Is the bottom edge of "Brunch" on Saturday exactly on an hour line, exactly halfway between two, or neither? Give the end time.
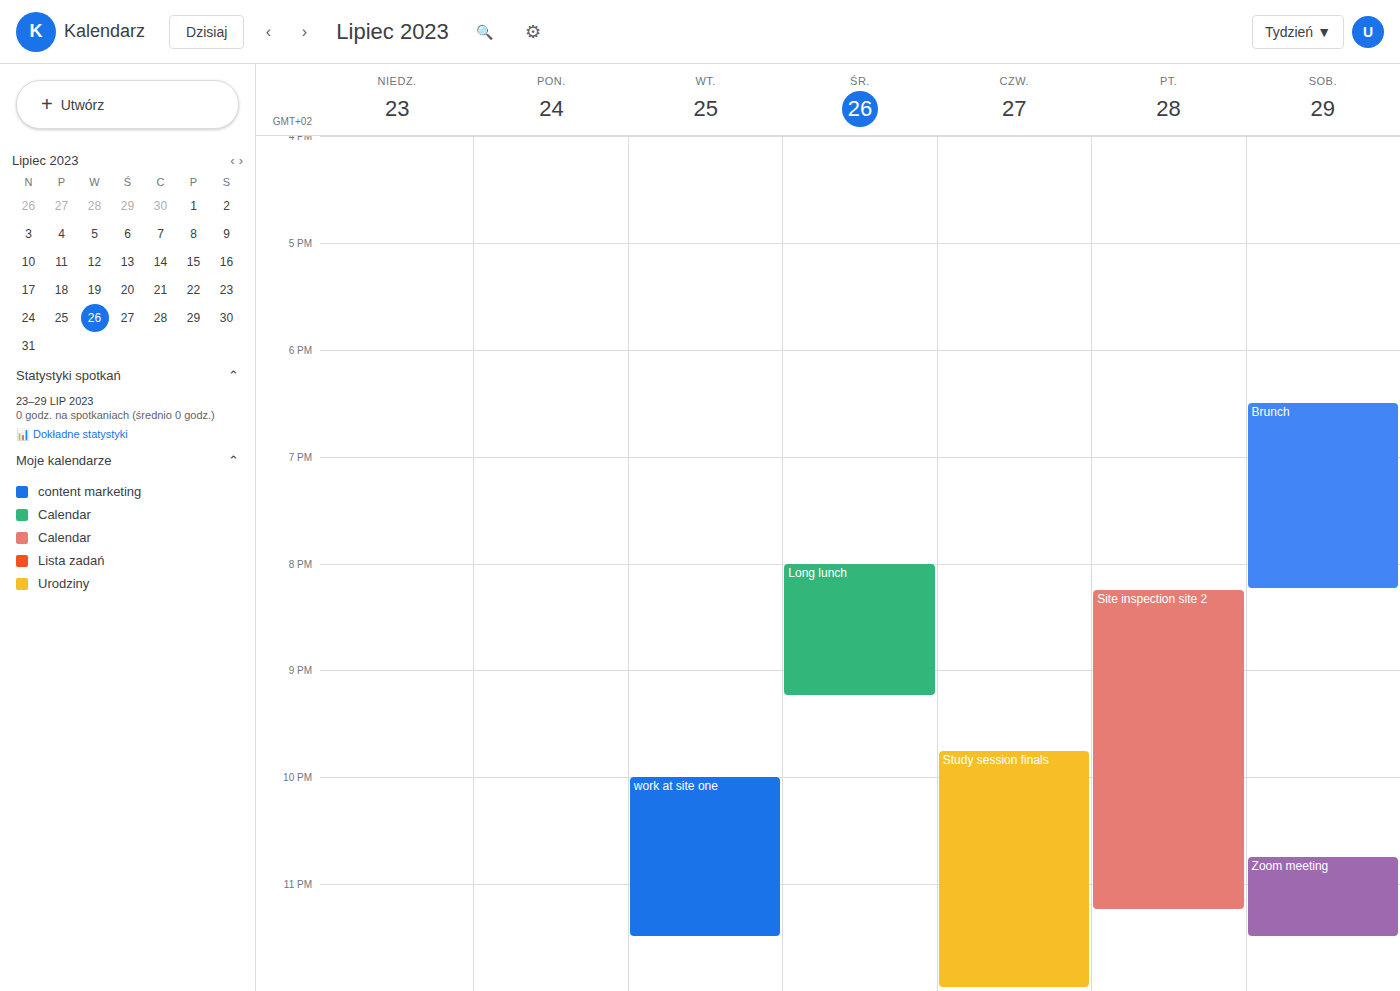
8:15 PM -- neither: a quarter of the way from the 8 PM line to the 9 PM line.